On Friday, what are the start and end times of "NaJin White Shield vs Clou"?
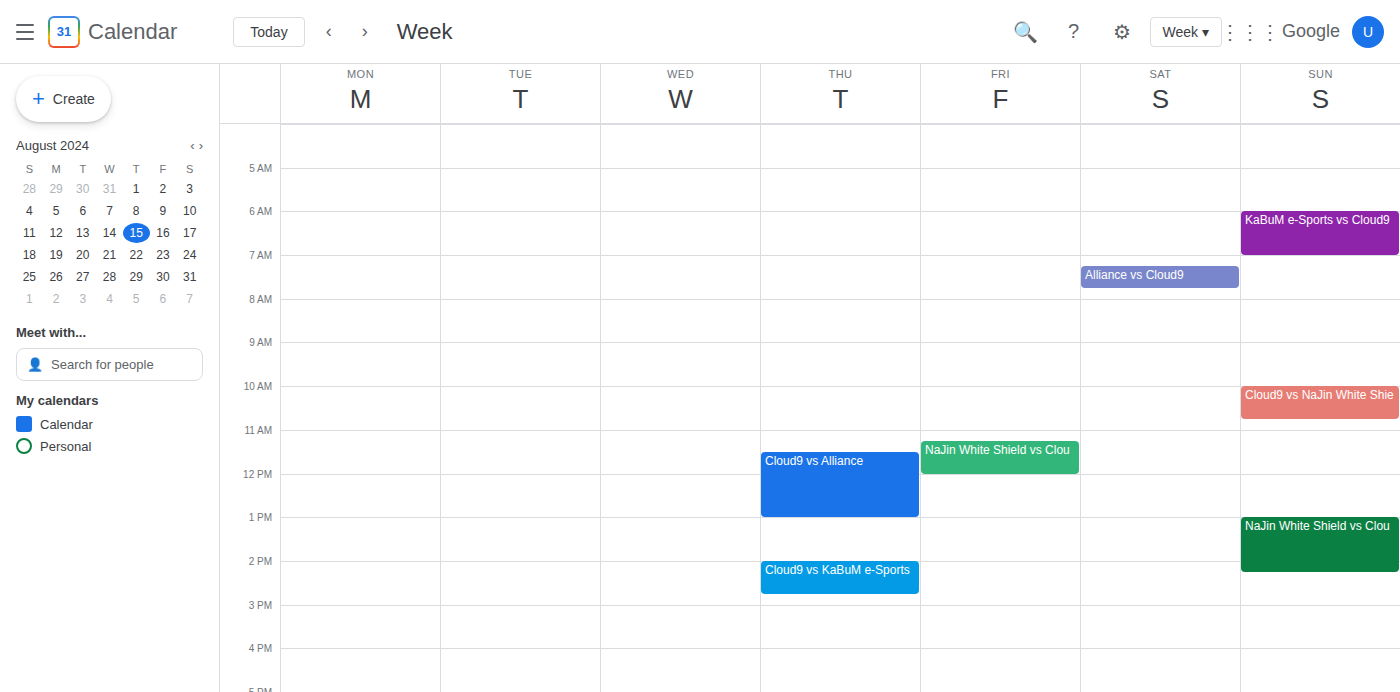
11:15 AM to 12:00 PM